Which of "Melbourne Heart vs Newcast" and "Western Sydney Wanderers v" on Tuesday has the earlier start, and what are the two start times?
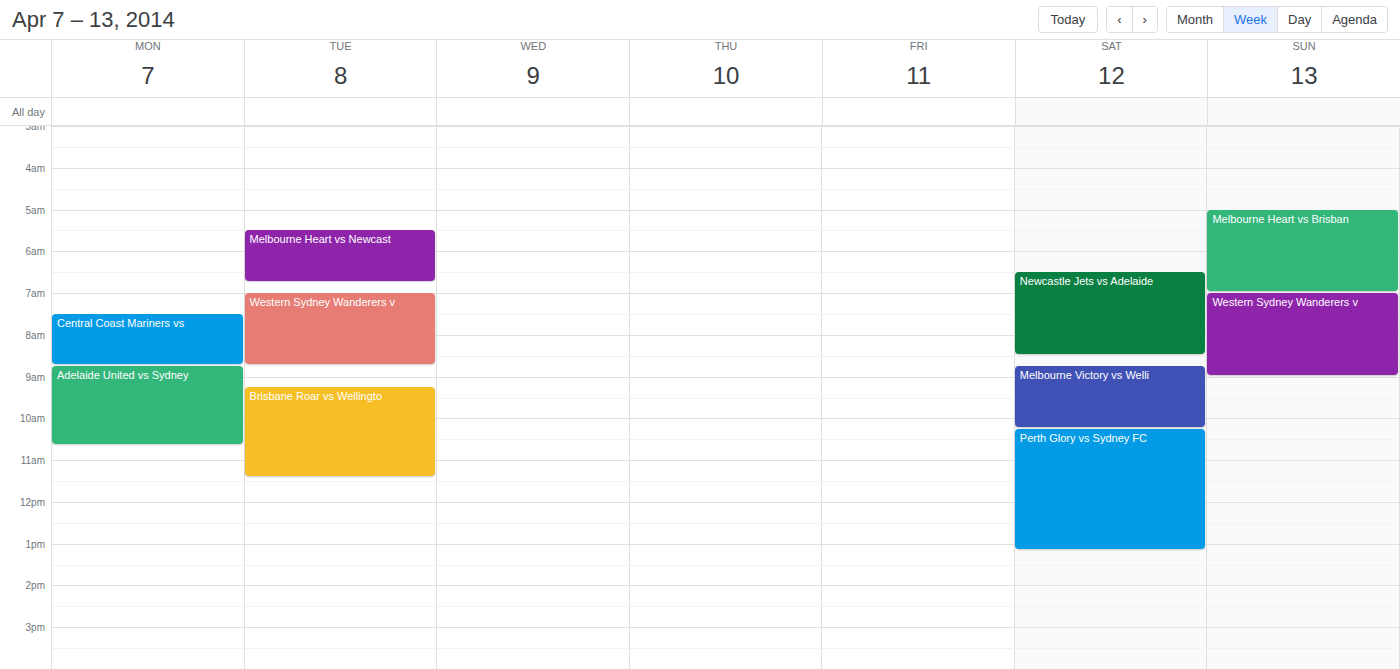
"Melbourne Heart vs Newcast" 5:30 AM; "Western Sydney Wanderers v" 7:00 AM.